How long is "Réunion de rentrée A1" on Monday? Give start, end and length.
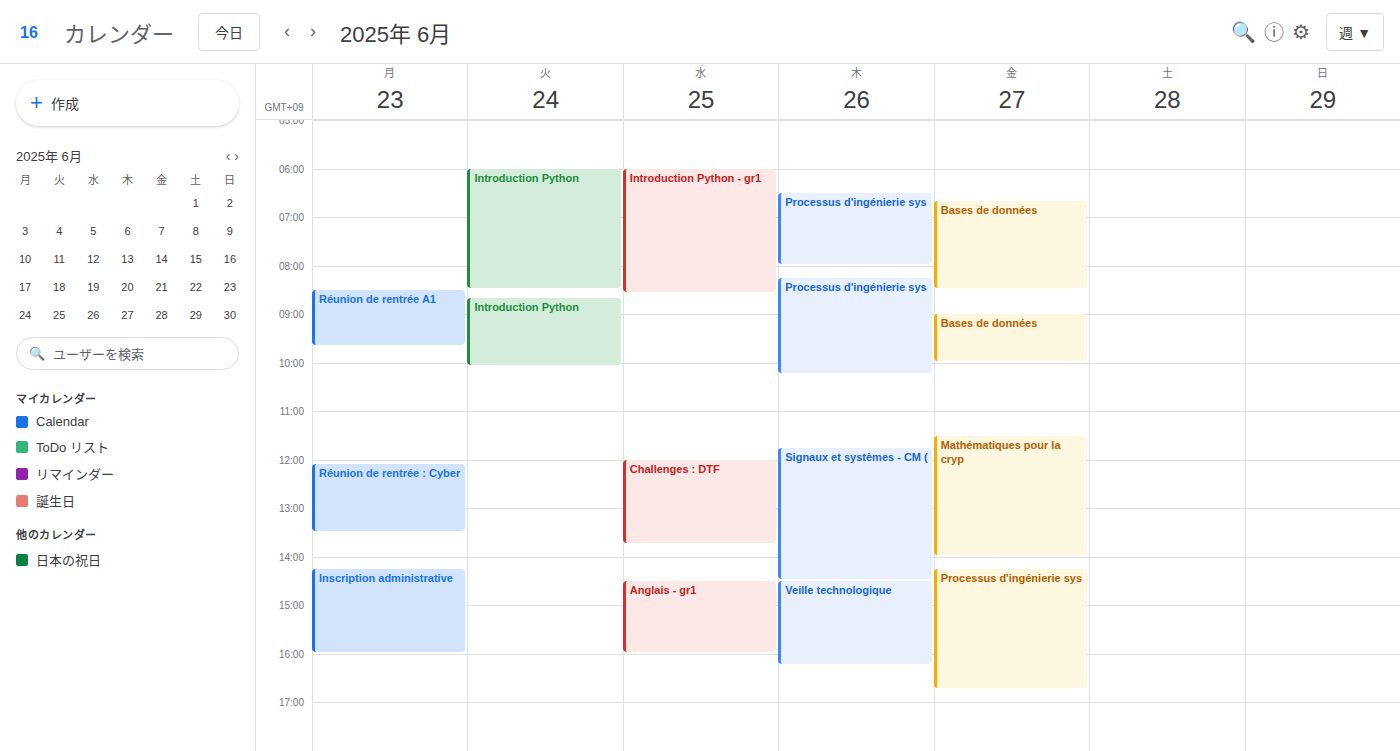
8:30 AM to 9:40 AM, 1 hour 10 minutes